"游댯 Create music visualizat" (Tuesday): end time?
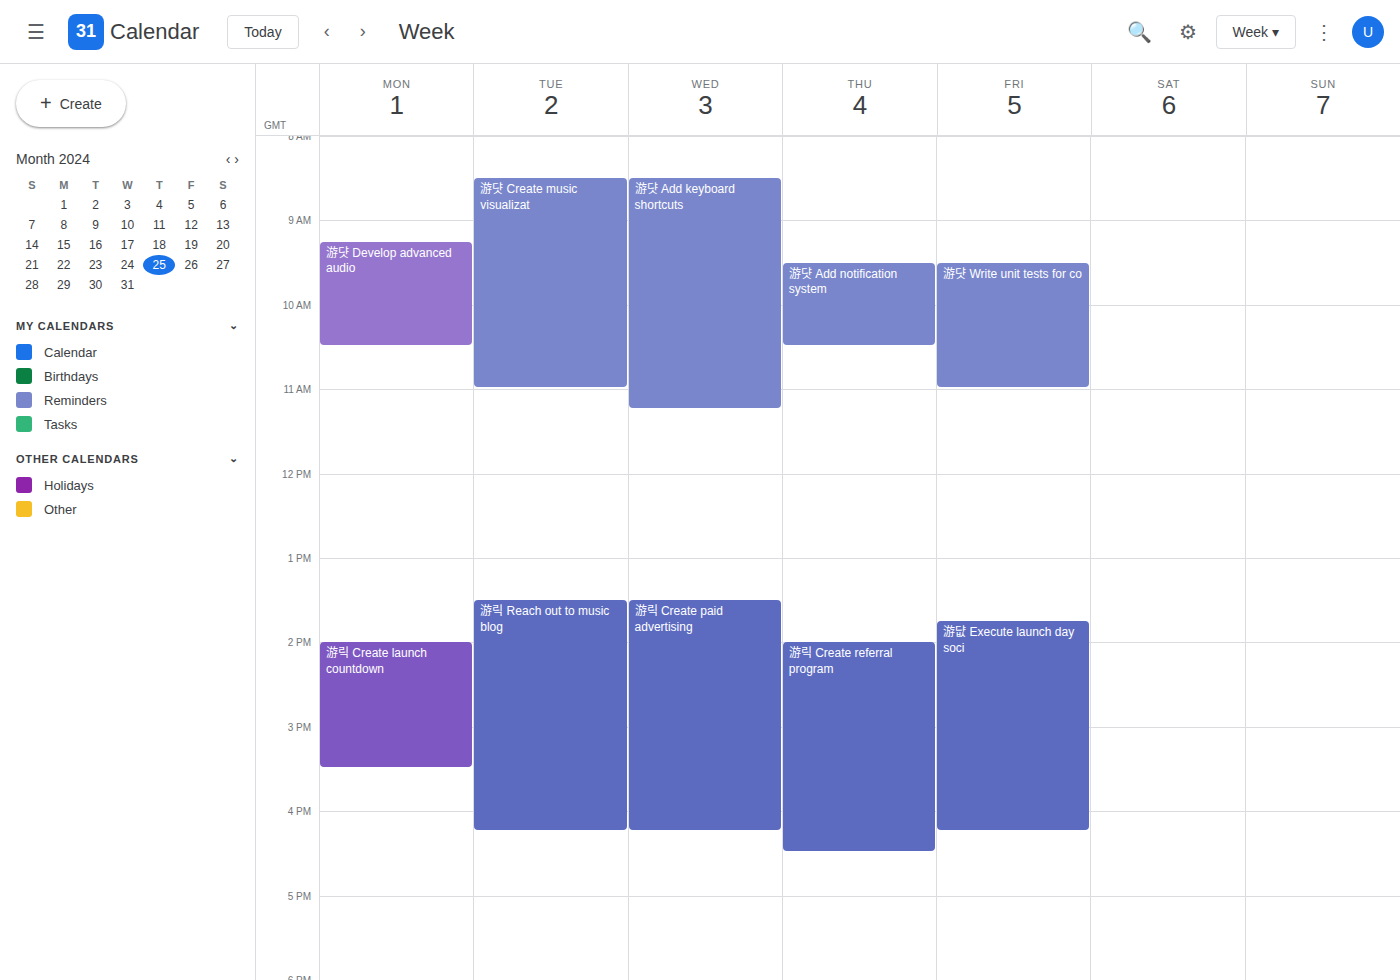
11:00